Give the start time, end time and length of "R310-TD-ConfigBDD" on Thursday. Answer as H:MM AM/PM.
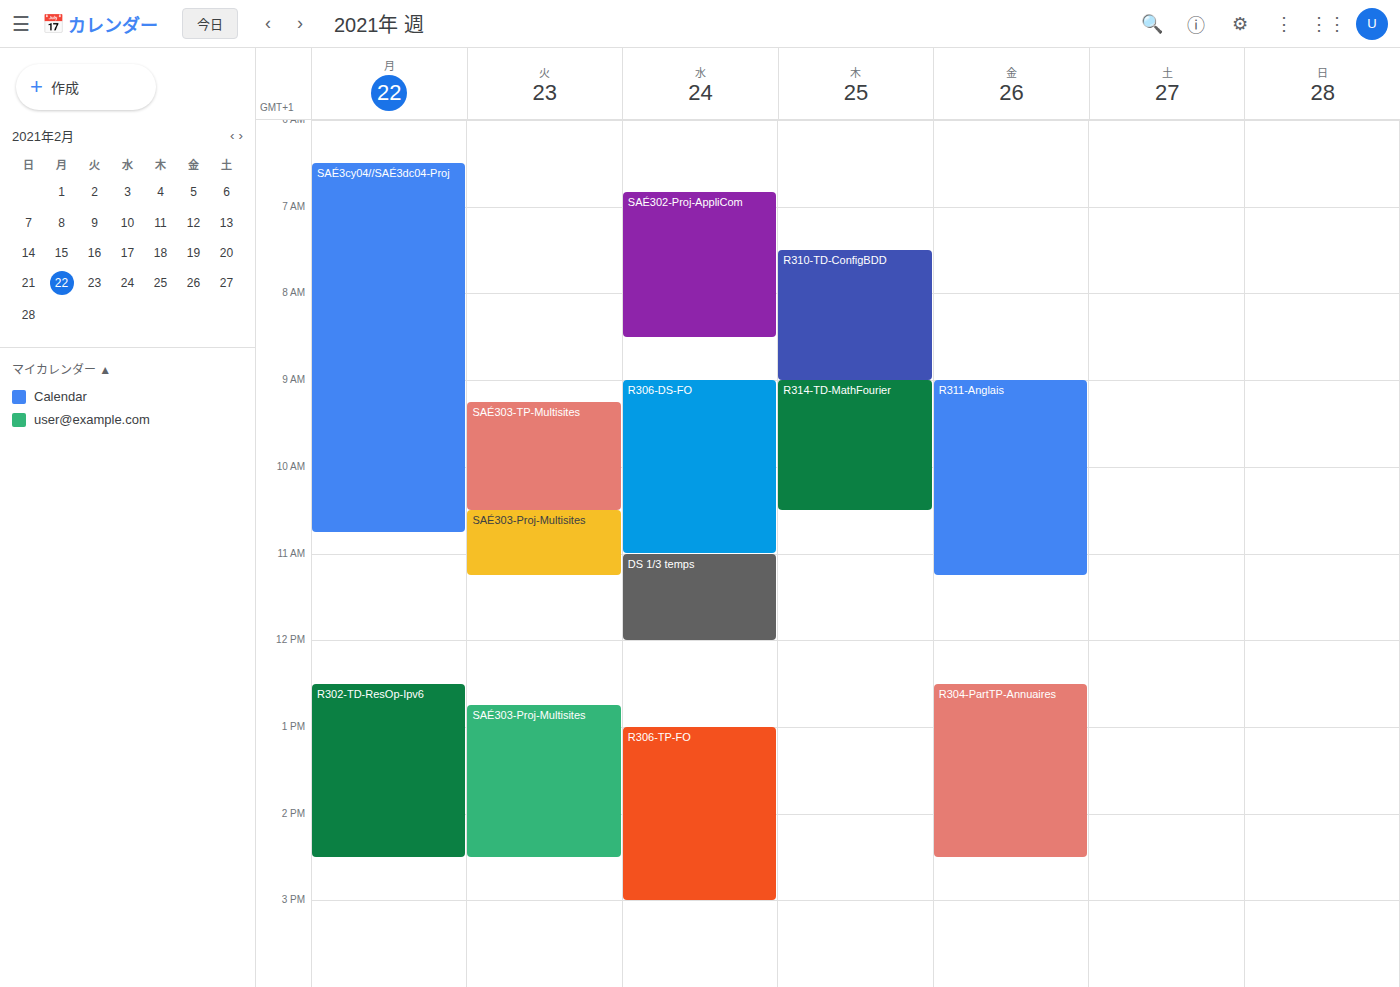
7:30 AM to 9:00 AM, 1 hour 30 minutes